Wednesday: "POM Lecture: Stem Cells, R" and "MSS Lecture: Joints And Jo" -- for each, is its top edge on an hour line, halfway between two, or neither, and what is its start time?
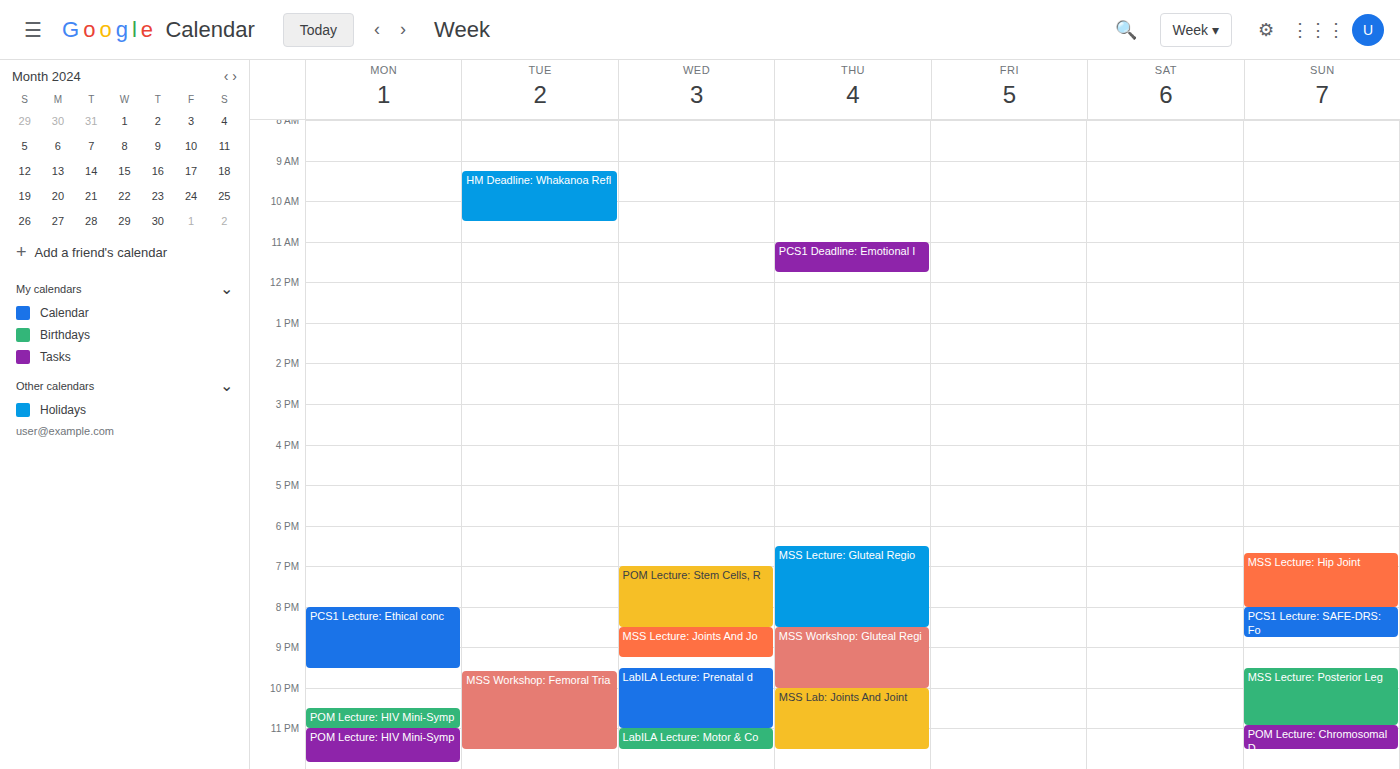
"POM Lecture: Stem Cells, R": 7:00 PM, exactly on the 7 PM line. "MSS Lecture: Joints And Jo": 8:30 PM, halfway between the 8 PM and 9 PM lines.